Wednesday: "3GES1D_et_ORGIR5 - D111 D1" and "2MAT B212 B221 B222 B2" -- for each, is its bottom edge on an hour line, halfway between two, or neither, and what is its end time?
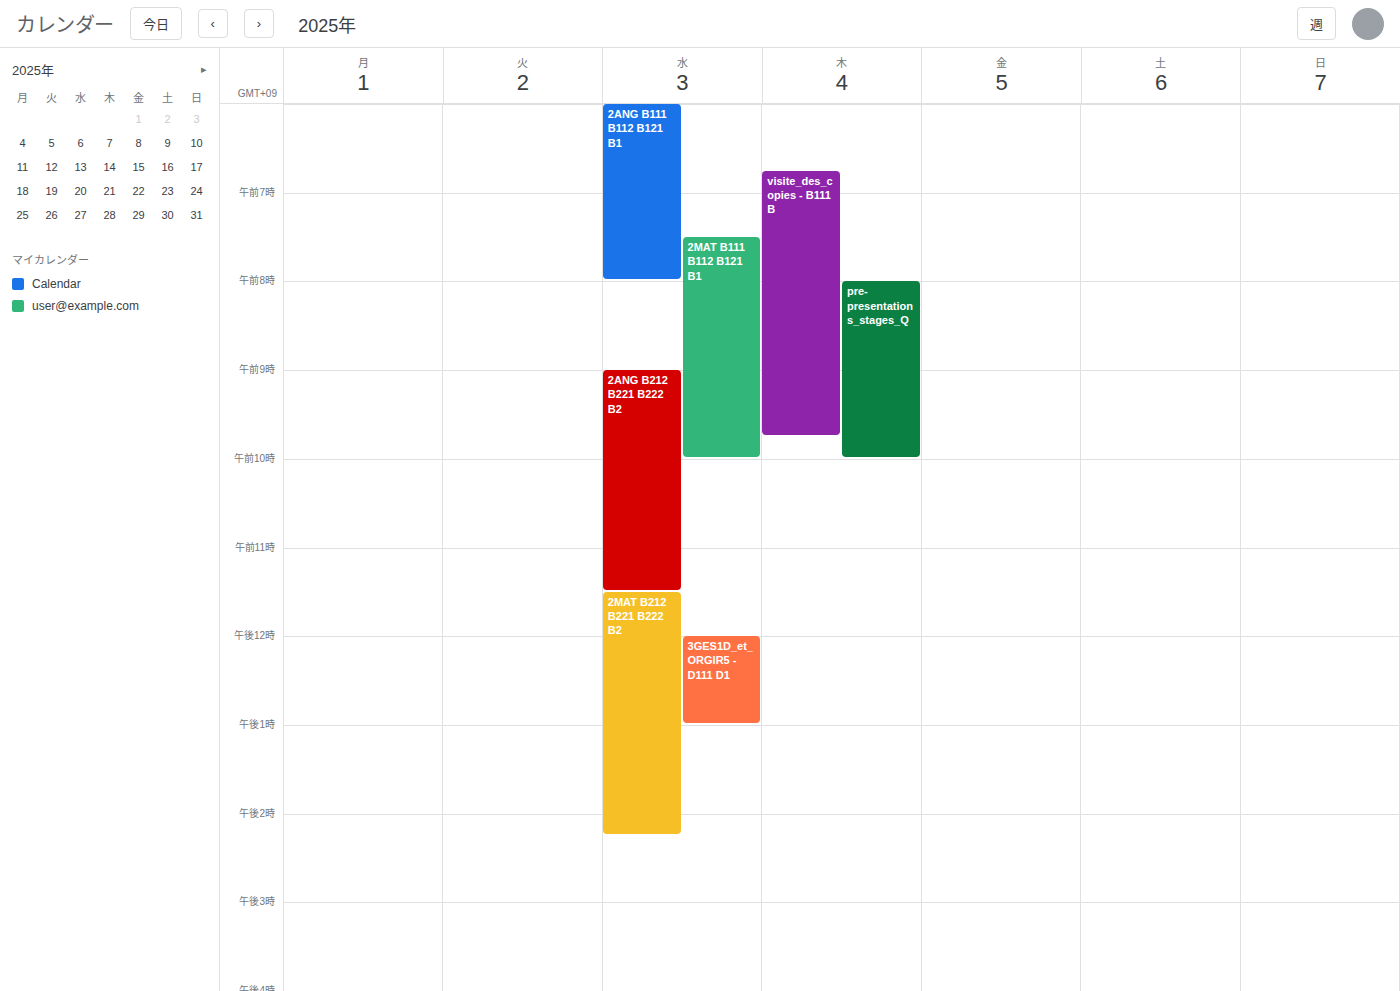
"3GES1D_et_ORGIR5 - D111 D1": 13:00, exactly on the 13:00 line. "2MAT B212 B221 B222 B2": 14:15, neither: a quarter of the way from the 14:00 line to the 15:00 line.